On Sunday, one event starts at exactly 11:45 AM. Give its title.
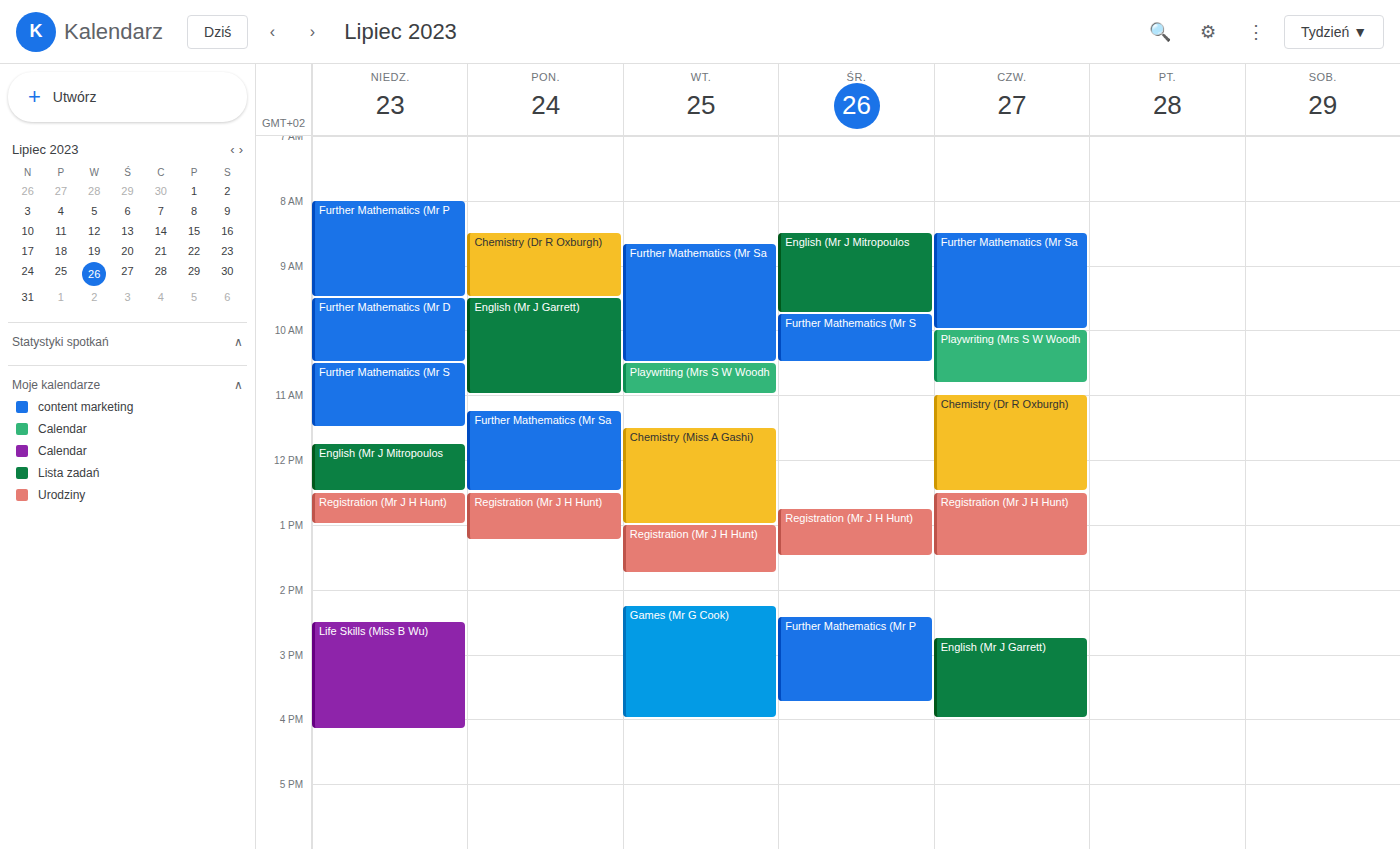
"English (Mr J Mitropoulos"